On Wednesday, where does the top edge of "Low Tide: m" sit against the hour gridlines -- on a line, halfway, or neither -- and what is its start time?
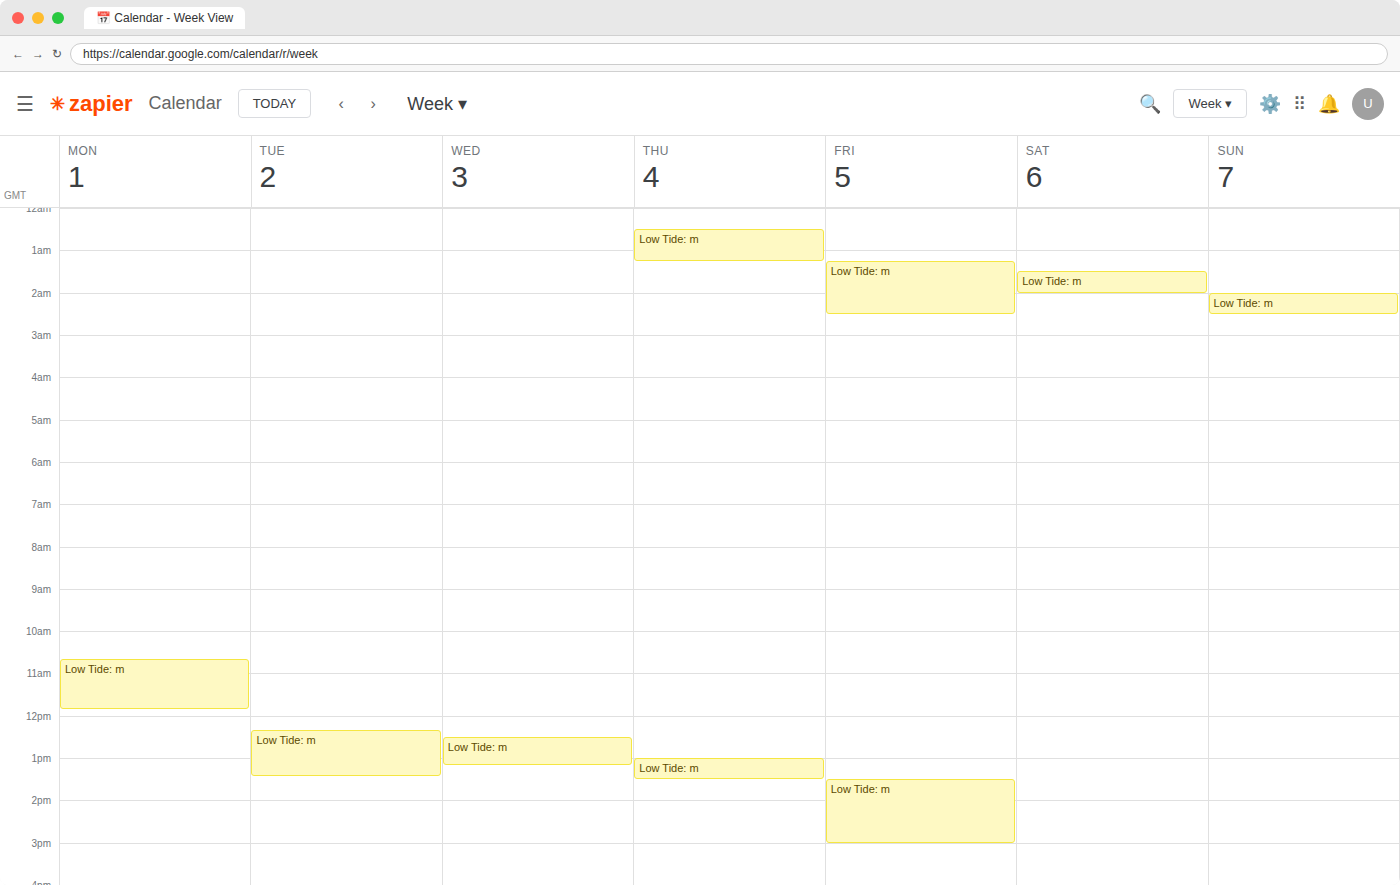
12:30 PM -- halfway between the 12 PM and 1 PM lines.